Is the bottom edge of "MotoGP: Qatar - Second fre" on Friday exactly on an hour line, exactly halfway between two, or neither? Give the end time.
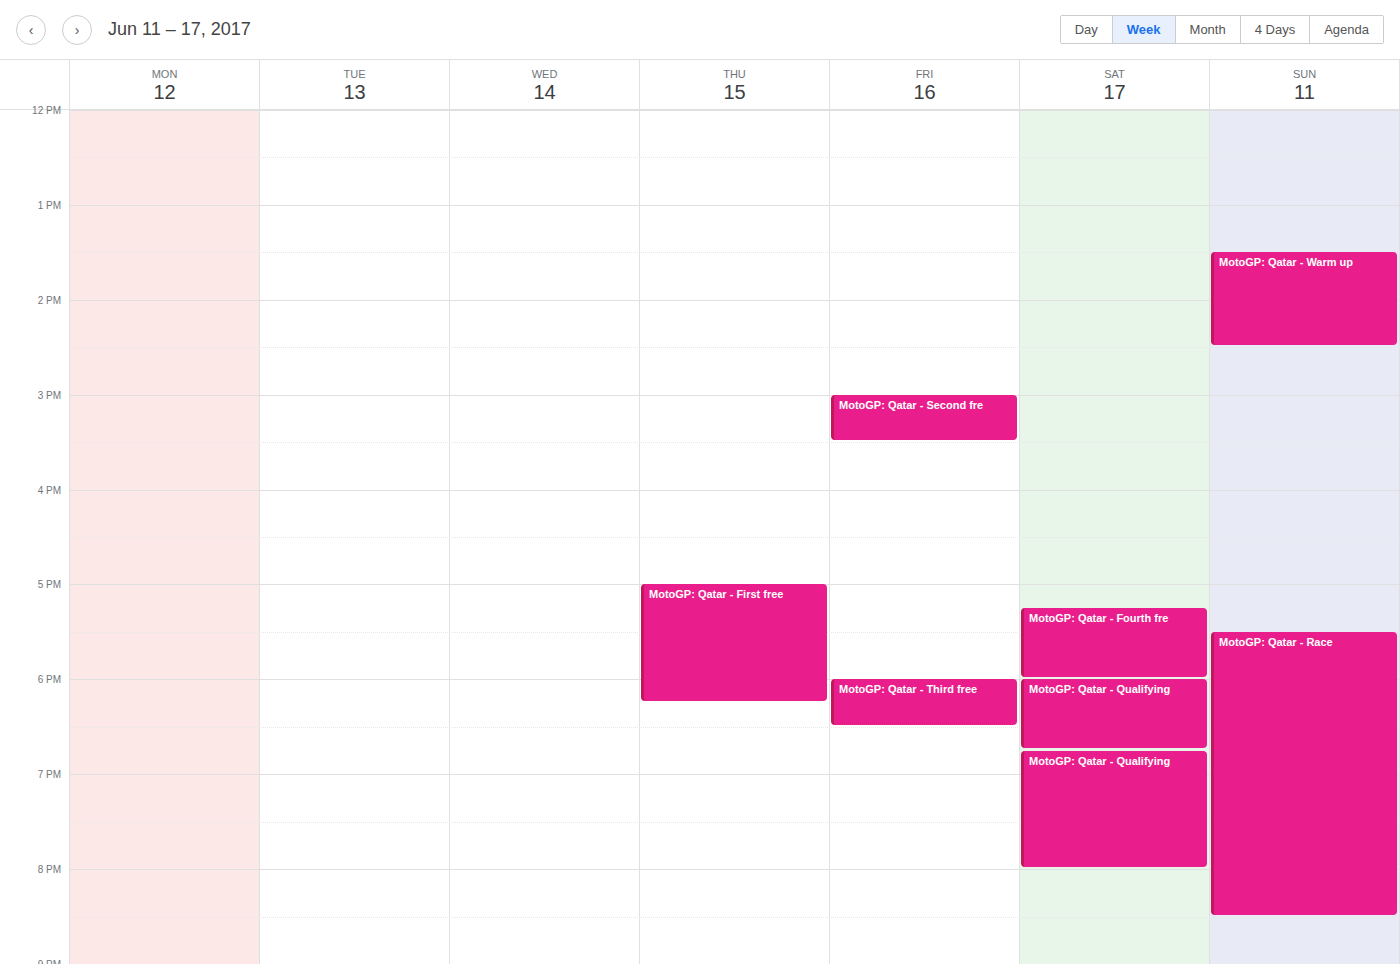
3:30 PM -- halfway between the 3 PM and 4 PM lines.